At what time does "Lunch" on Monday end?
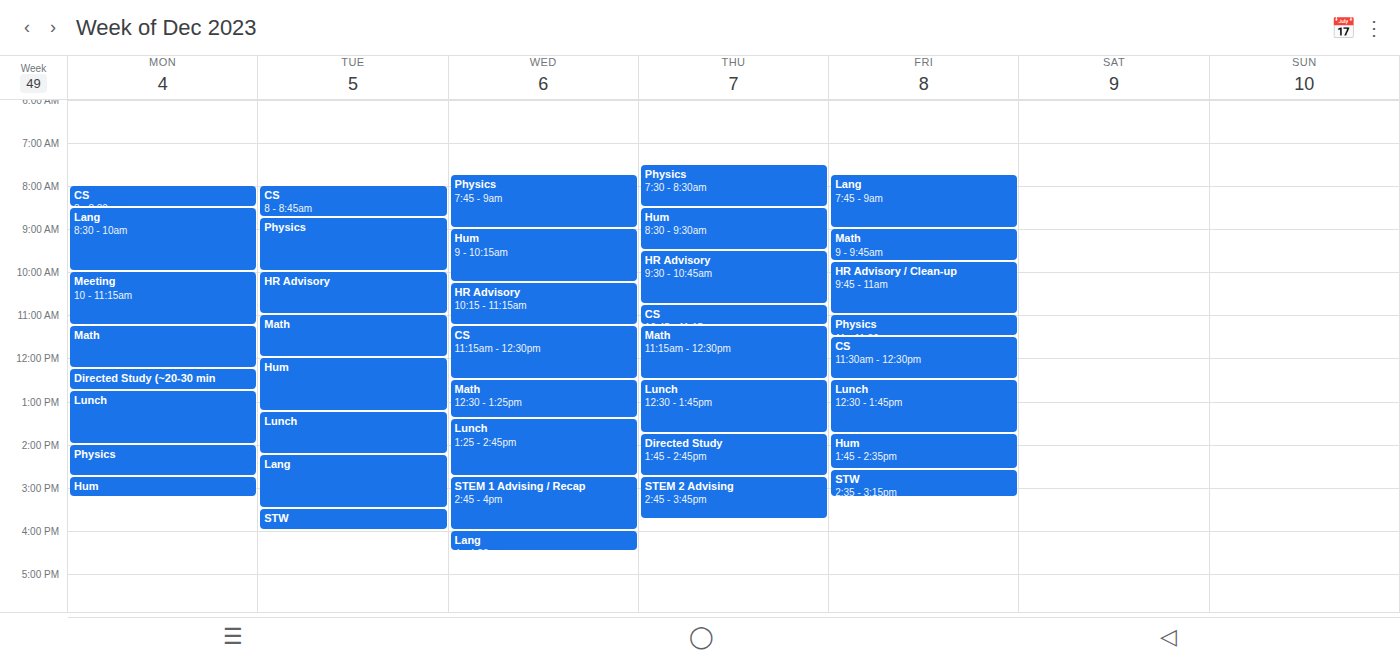
2:00 PM